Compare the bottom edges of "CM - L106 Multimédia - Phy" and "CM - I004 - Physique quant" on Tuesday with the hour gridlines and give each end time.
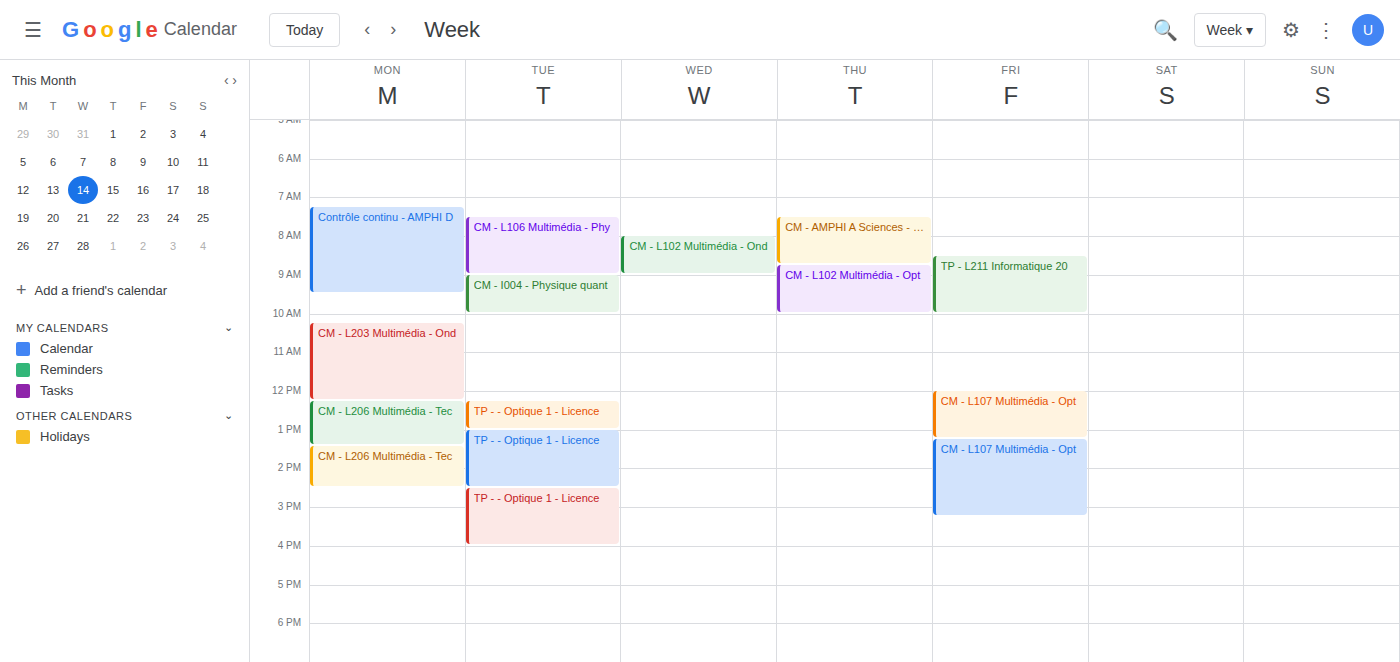
"CM - L106 Multimédia - Phy": 09:00, exactly on the 09:00 line. "CM - I004 - Physique quant": 10:00, exactly on the 10:00 line.